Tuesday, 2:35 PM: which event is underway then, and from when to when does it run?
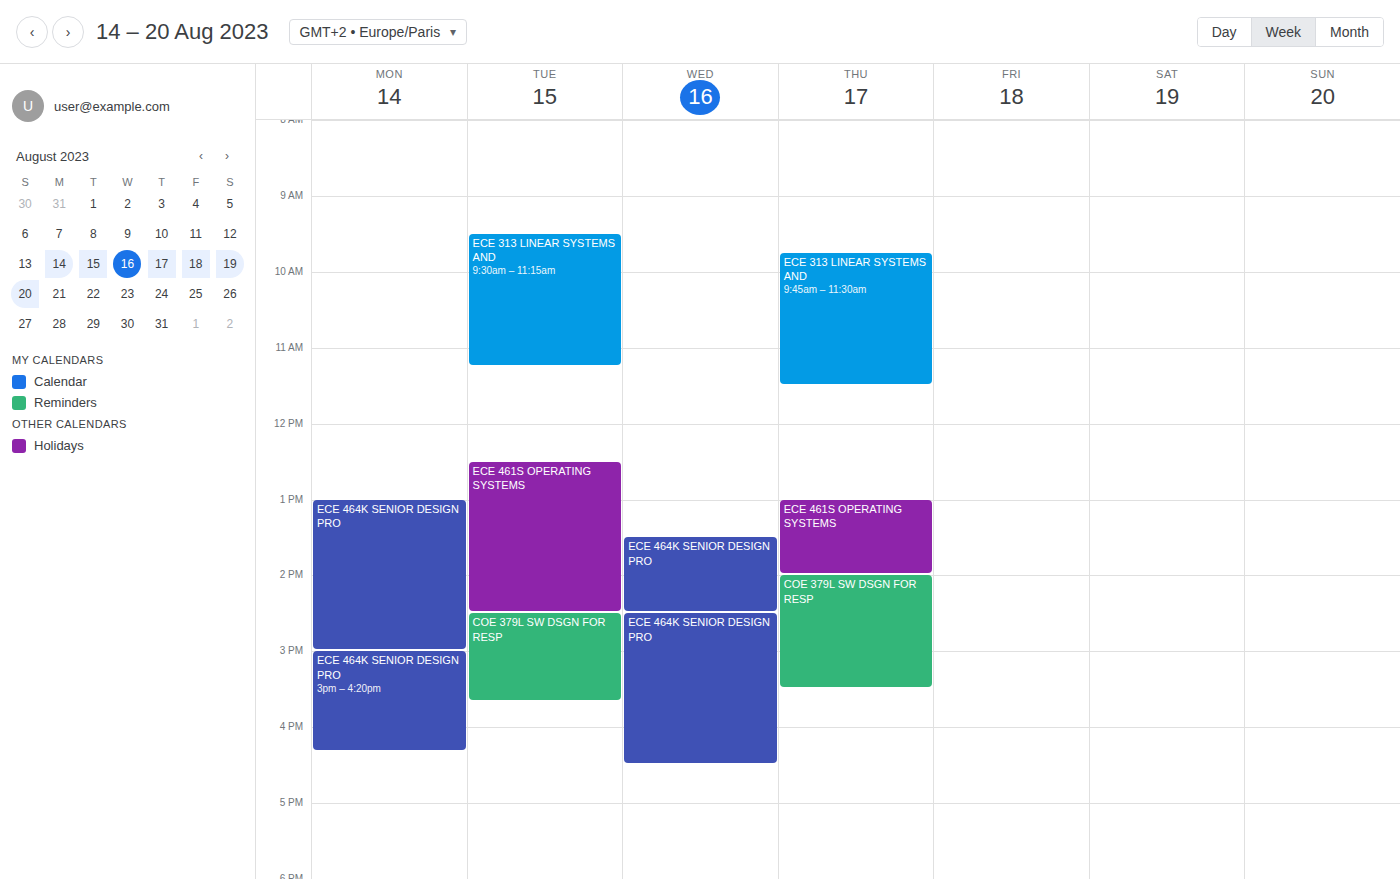
"COE 379L SW DSGN FOR RESP", 2:30 PM to 3:40 PM